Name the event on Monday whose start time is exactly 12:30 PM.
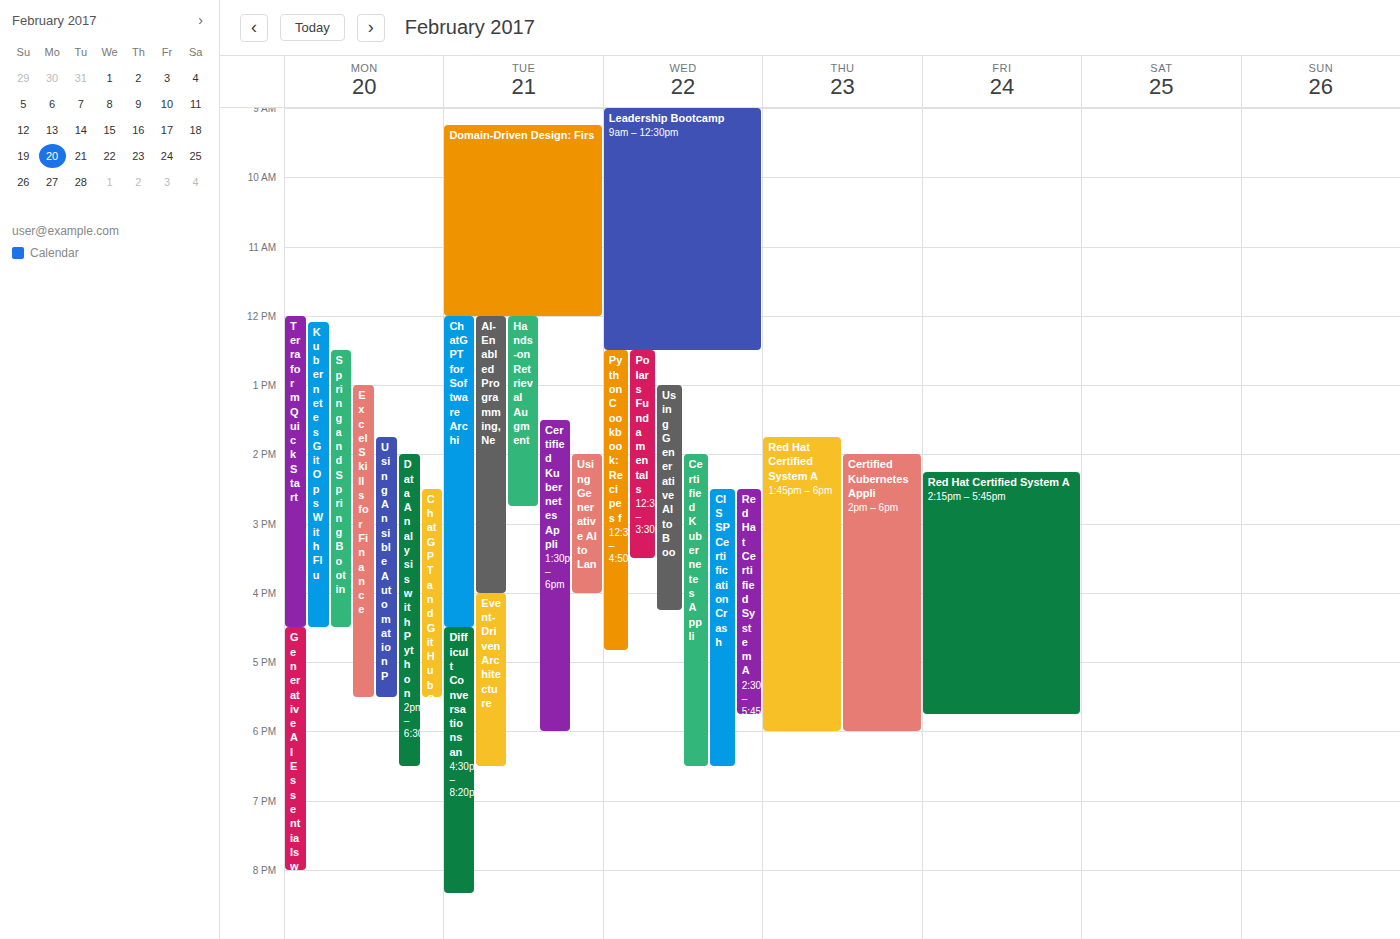
"Spring and Spring Boot in"